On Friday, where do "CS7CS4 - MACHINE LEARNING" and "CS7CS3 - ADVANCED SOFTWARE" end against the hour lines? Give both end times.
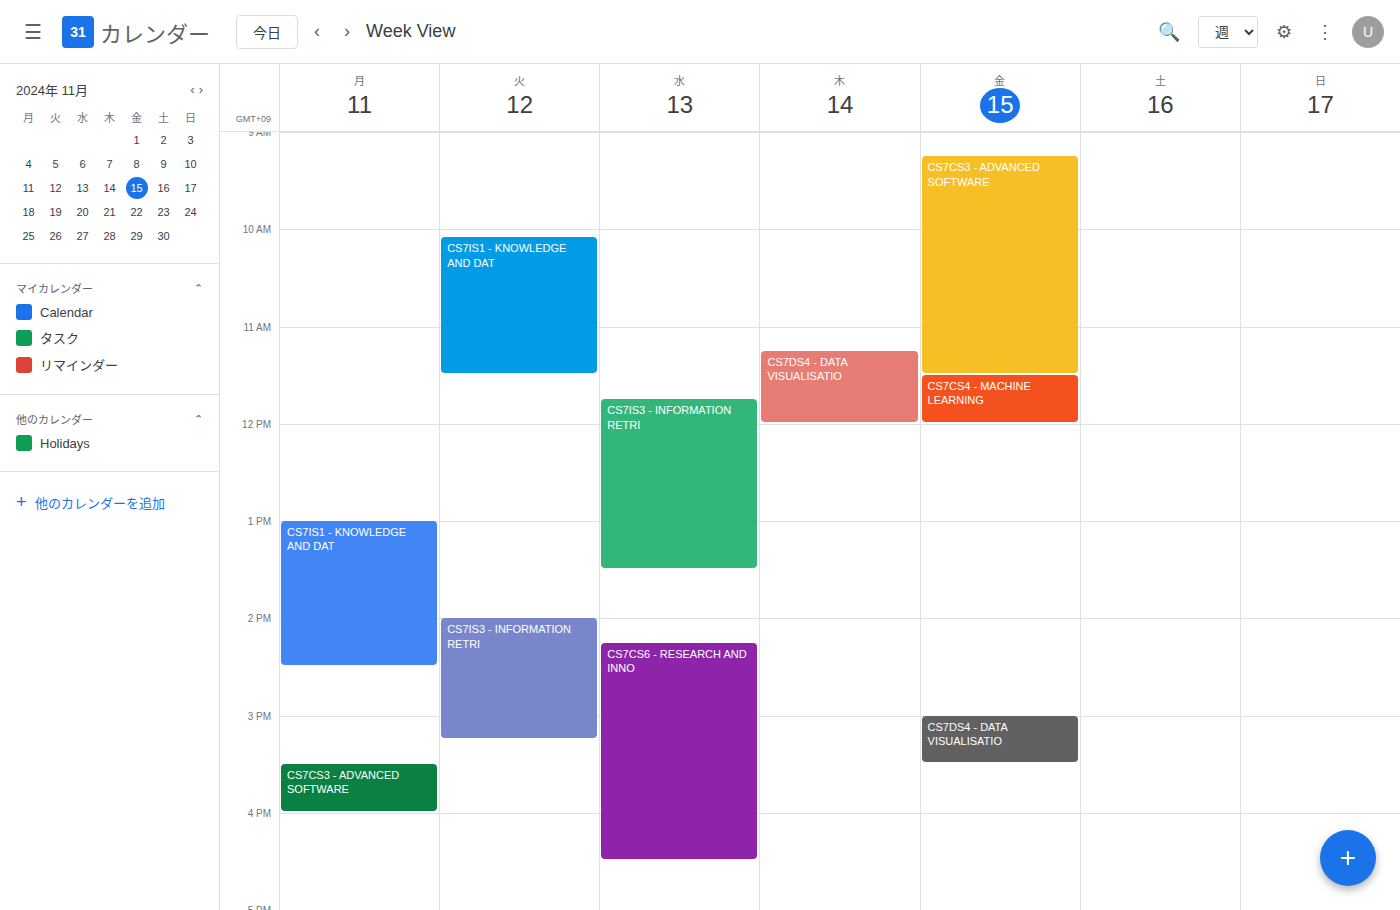
"CS7CS4 - MACHINE LEARNING": 12:00, exactly on the 12:00 line. "CS7CS3 - ADVANCED SOFTWARE": 11:30, halfway between the 11:00 and 12:00 lines.